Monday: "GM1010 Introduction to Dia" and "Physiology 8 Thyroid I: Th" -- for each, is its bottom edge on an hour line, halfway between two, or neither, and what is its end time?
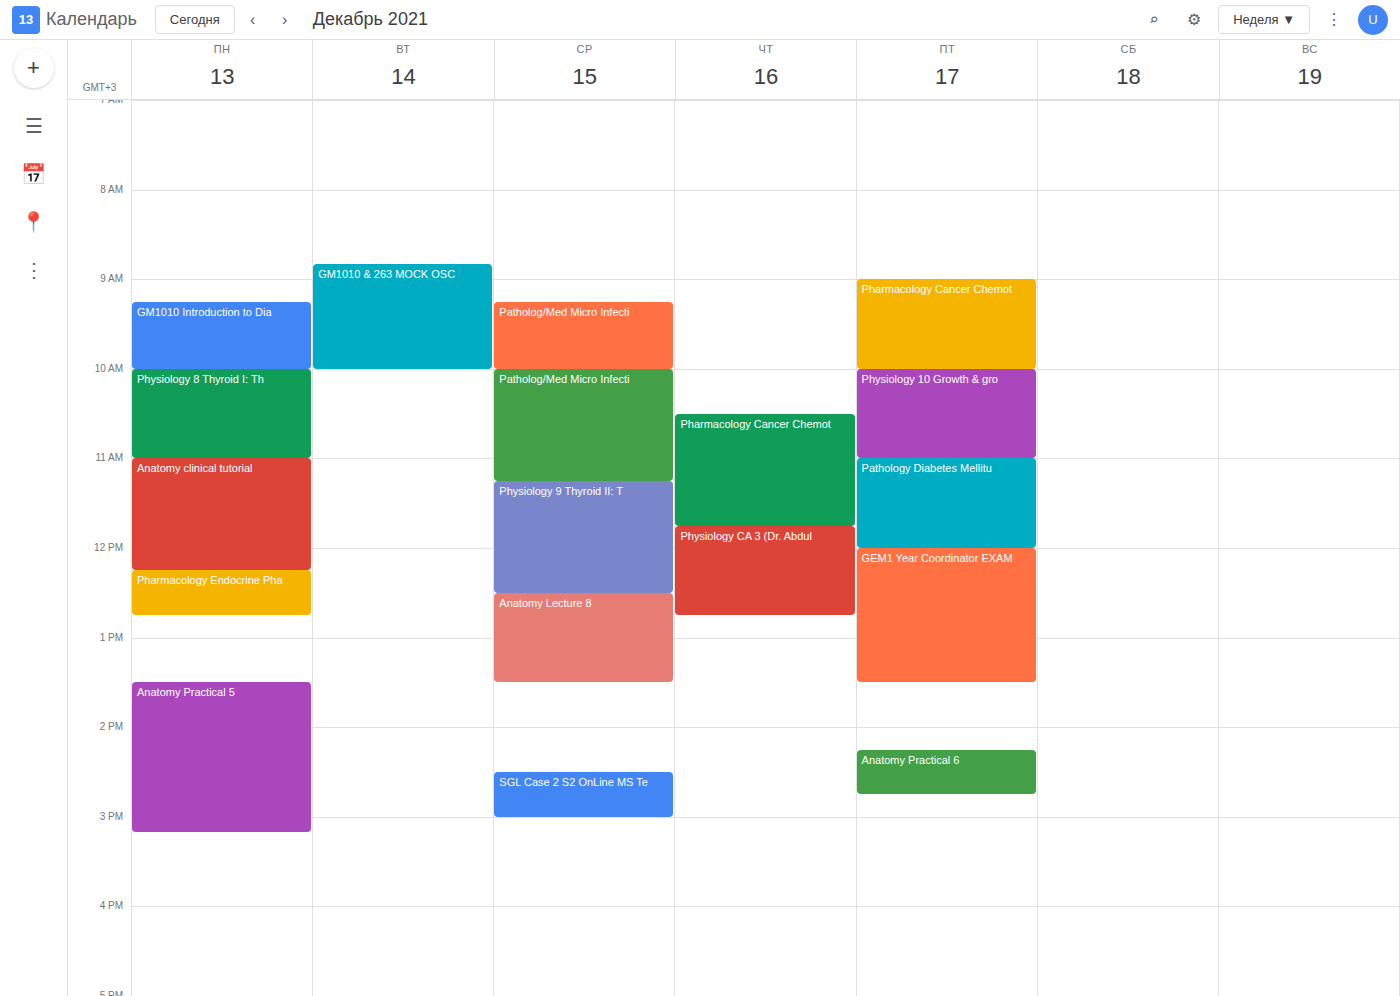
"GM1010 Introduction to Dia": 10:00, exactly on the 10:00 line. "Physiology 8 Thyroid I: Th": 11:00, exactly on the 11:00 line.